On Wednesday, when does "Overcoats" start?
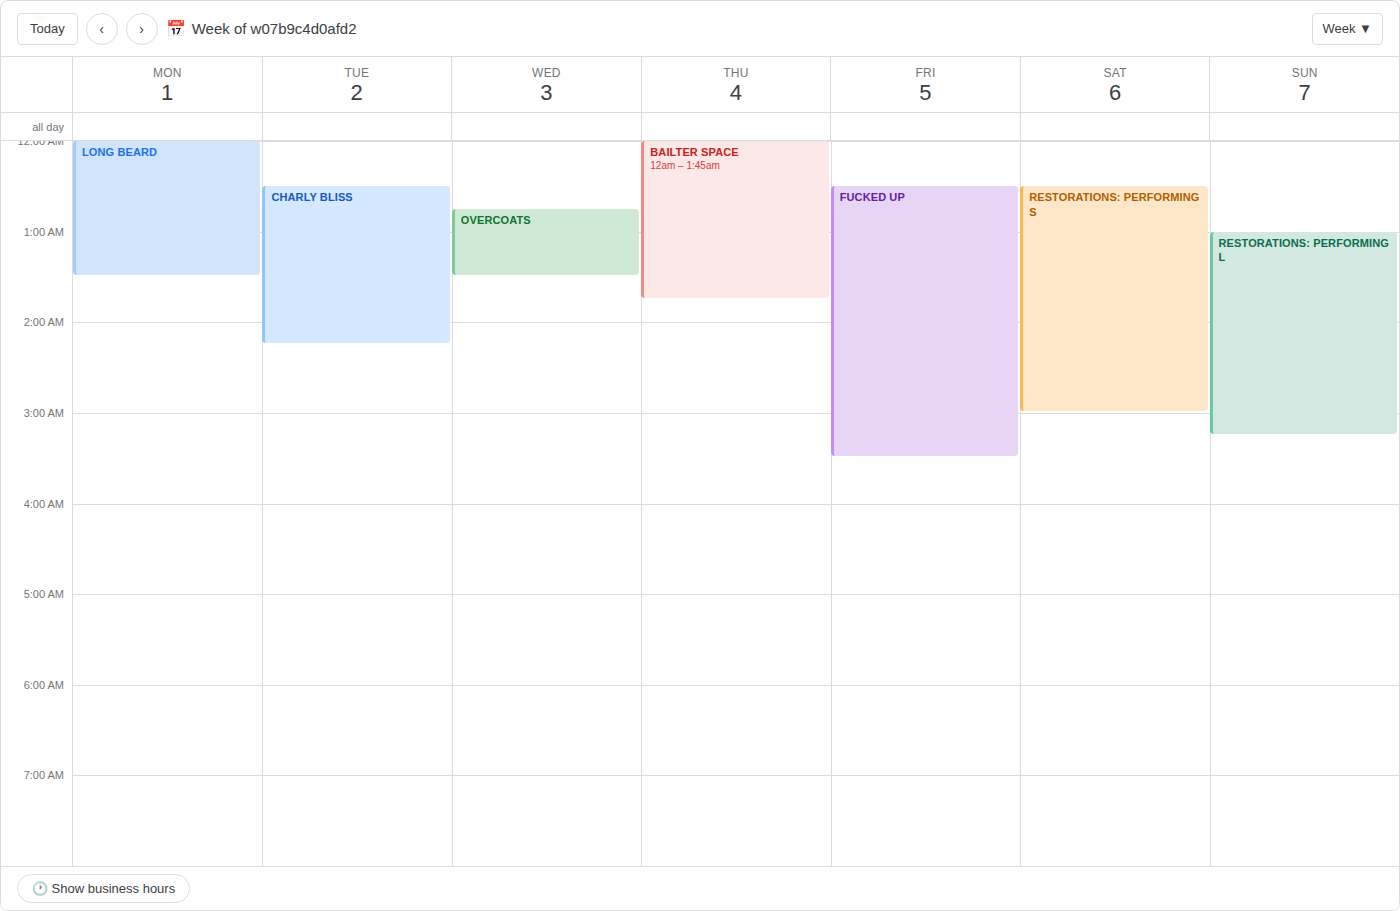
12:45 AM